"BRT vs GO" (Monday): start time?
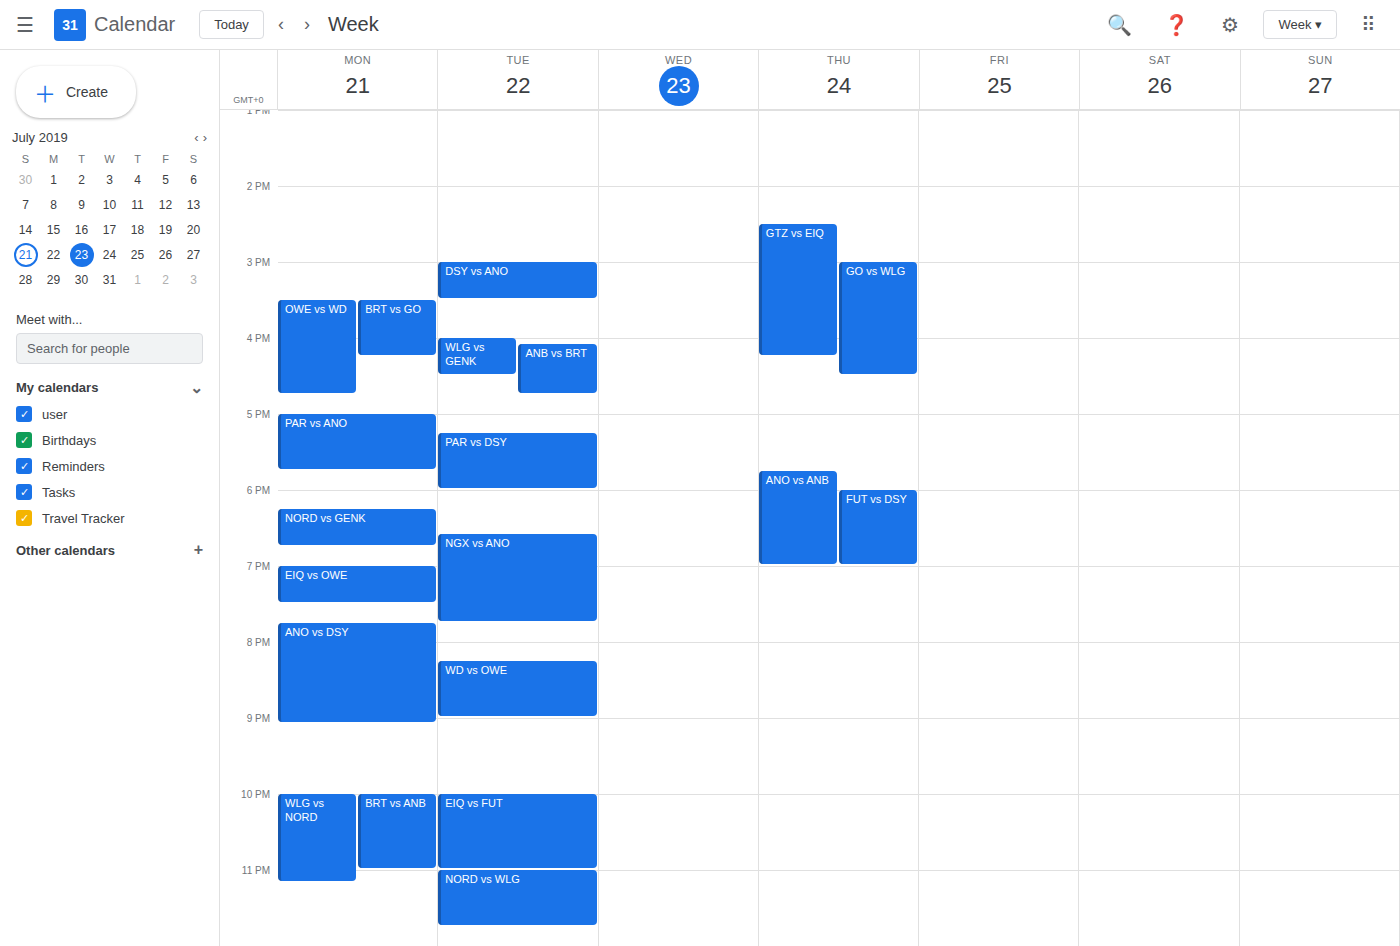
3:30 PM